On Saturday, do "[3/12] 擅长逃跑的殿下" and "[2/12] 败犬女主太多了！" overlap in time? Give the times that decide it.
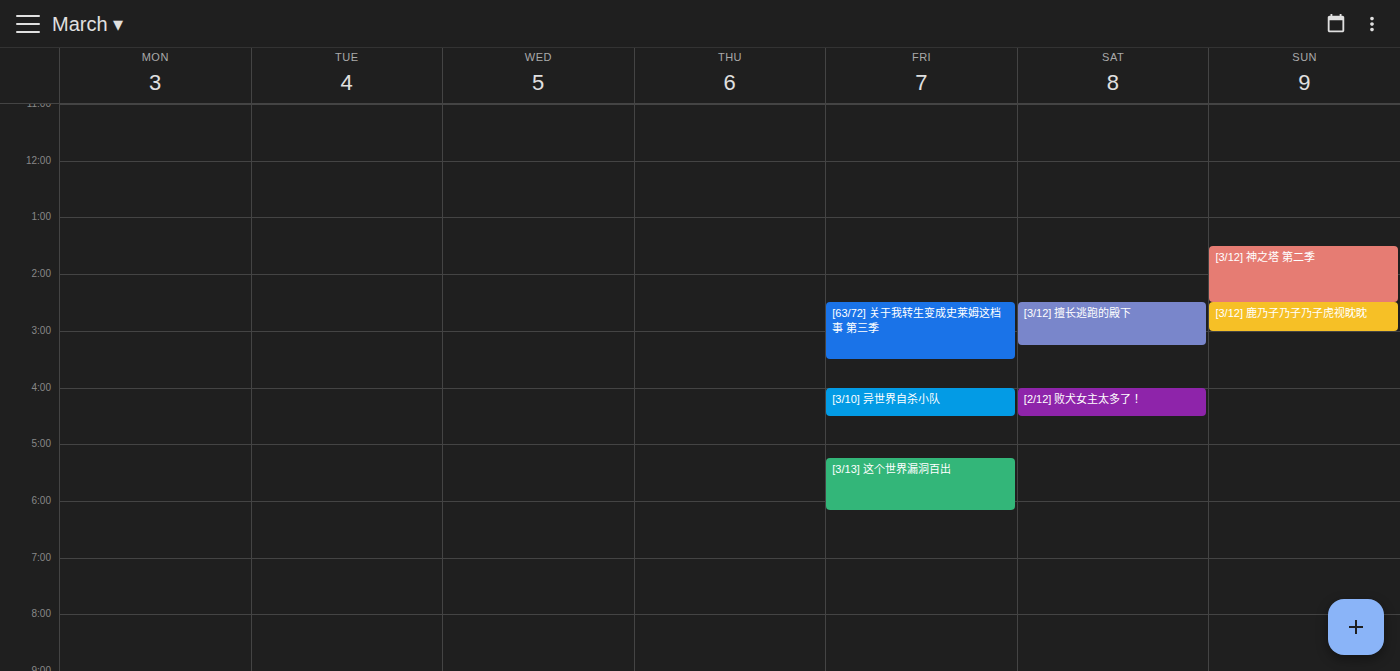
"[3/12] 擅长逃跑的殿下" ends at 3:15 PM and "[2/12] 败犬女主太多了！" starts at 4:00 PM -- no overlap.